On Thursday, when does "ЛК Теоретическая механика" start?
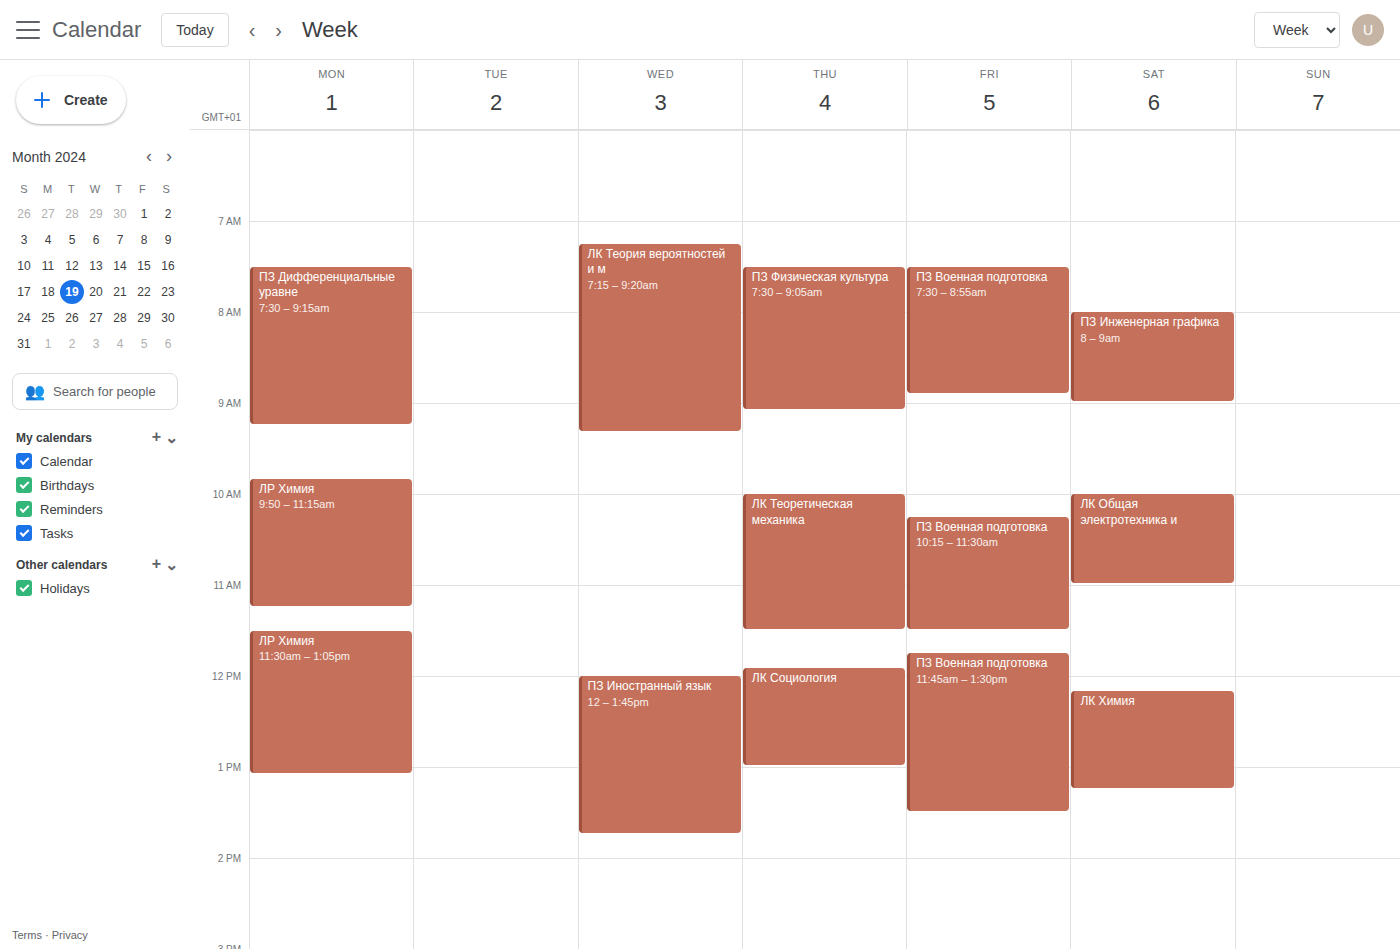
10:00 AM